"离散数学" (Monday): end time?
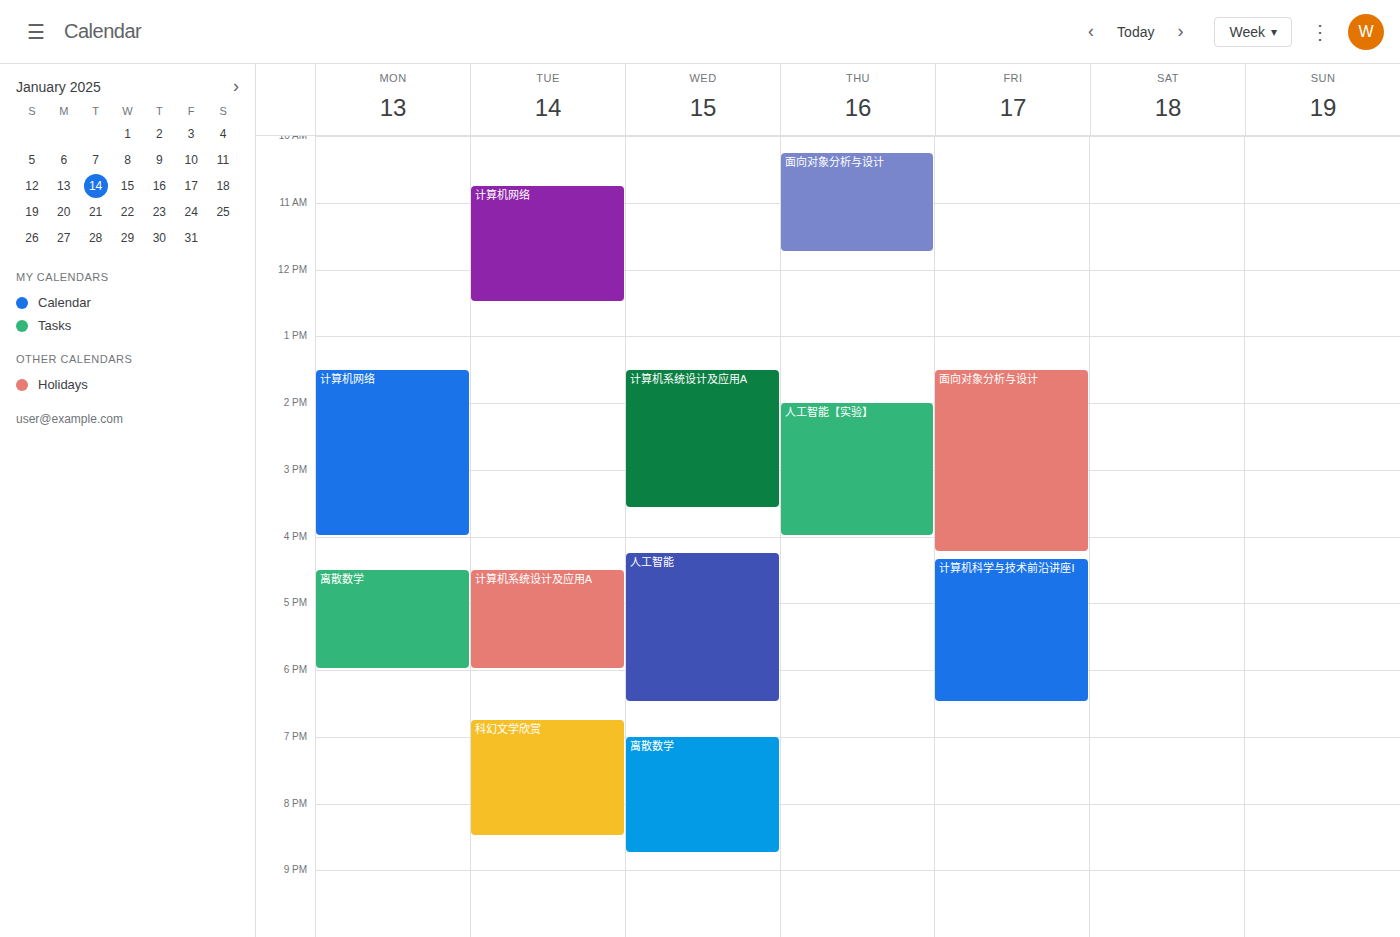
6:00 PM